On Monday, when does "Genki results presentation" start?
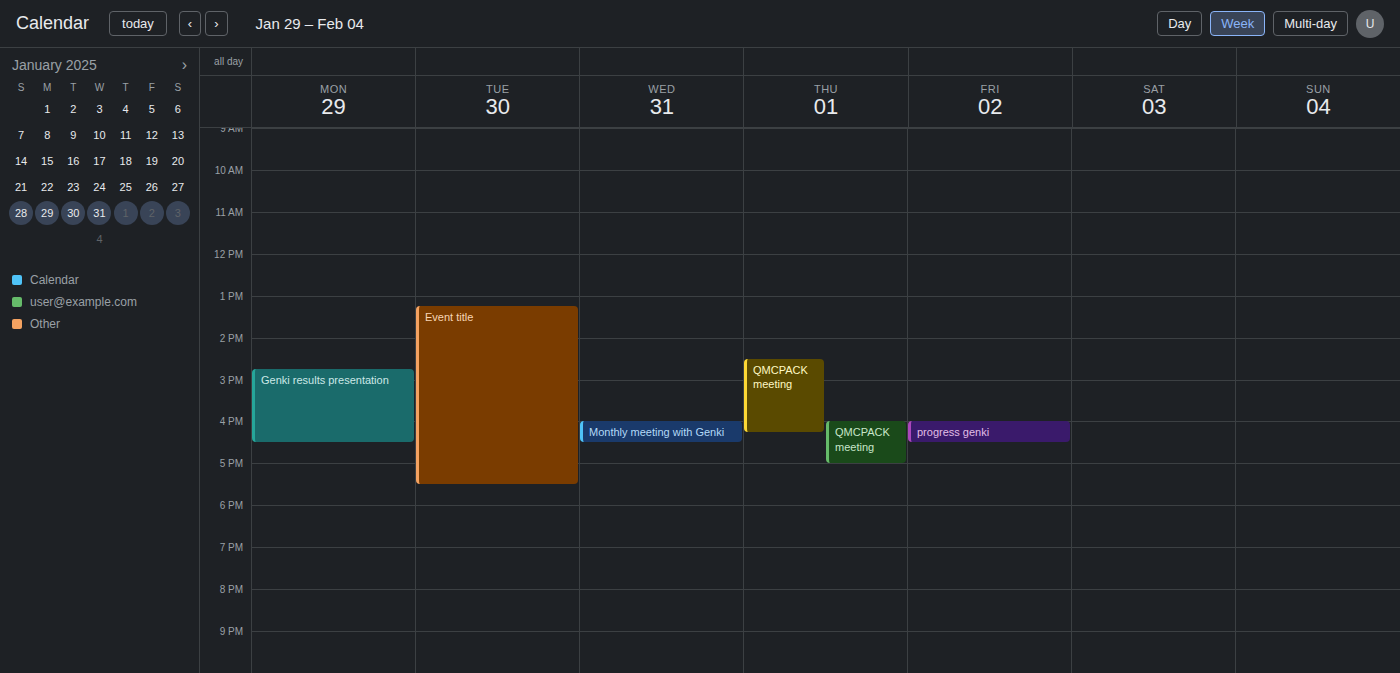
2:45 PM